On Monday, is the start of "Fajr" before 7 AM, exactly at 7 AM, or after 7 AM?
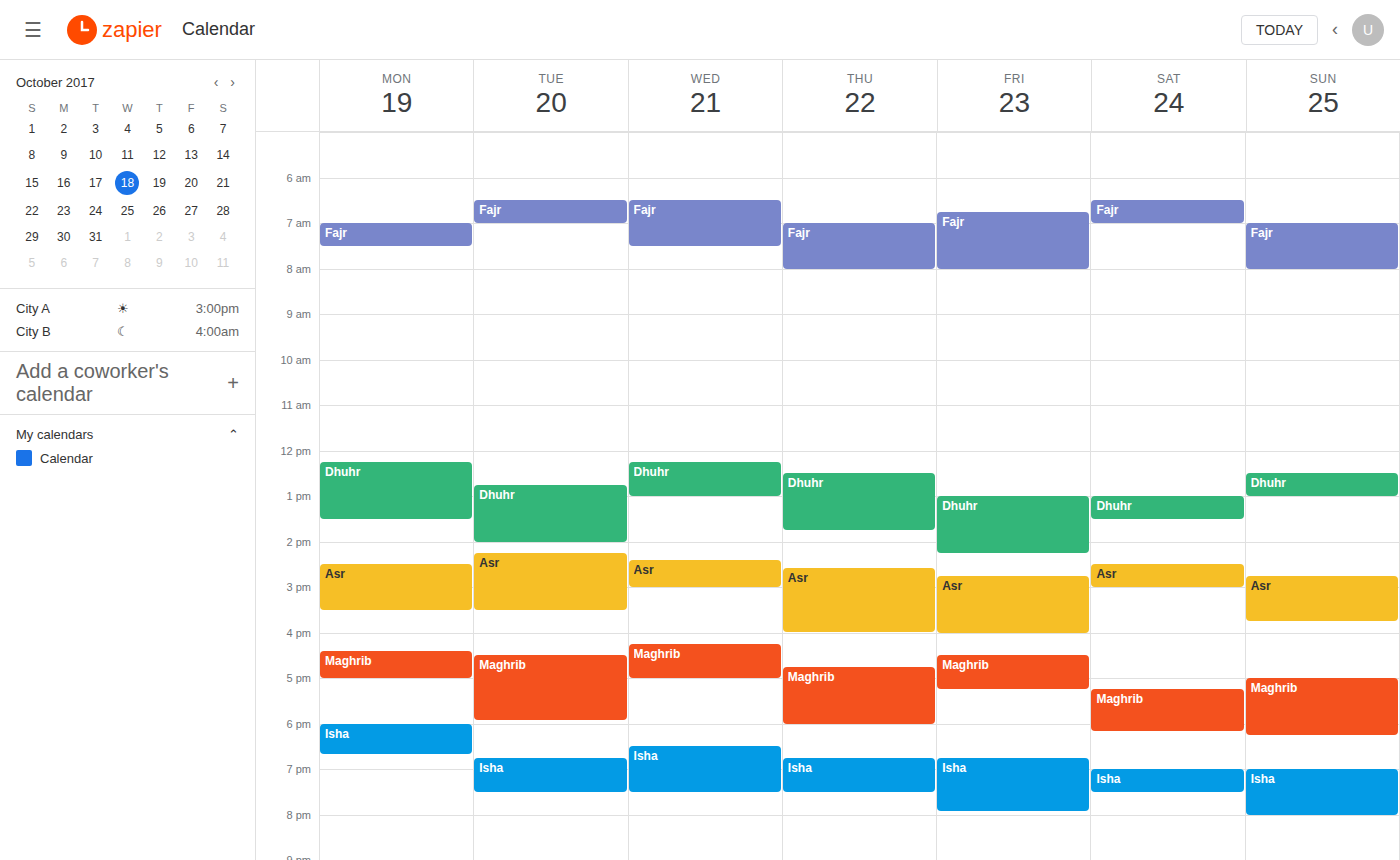
7:00 AM -- exactly at 7 AM, on the 7 AM line.